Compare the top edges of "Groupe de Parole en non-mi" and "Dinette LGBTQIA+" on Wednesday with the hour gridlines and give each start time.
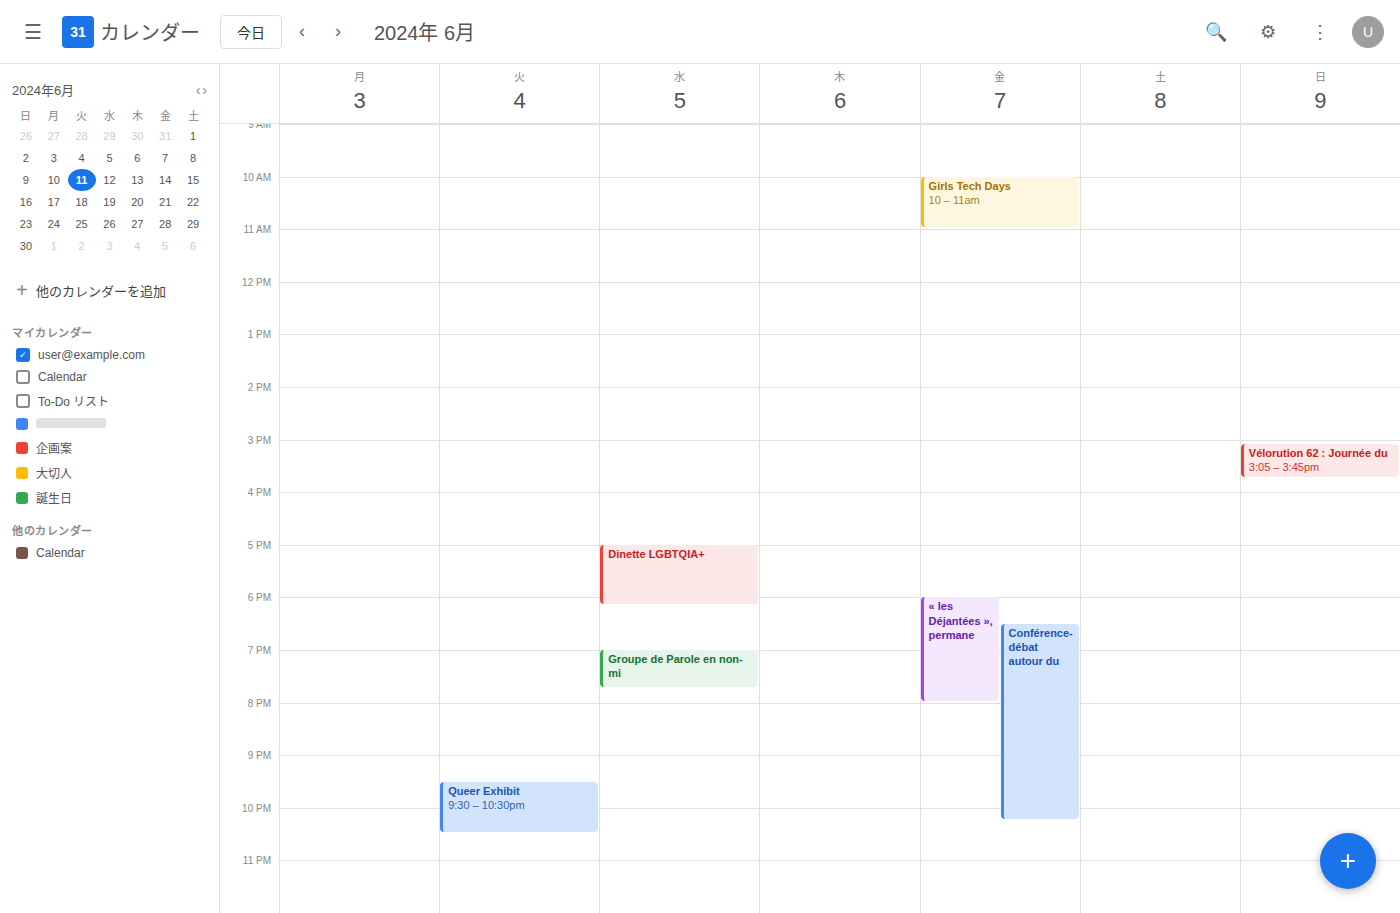
"Groupe de Parole en non-mi": 7:00 PM, exactly on the 7 PM line. "Dinette LGBTQIA+": 5:00 PM, exactly on the 5 PM line.